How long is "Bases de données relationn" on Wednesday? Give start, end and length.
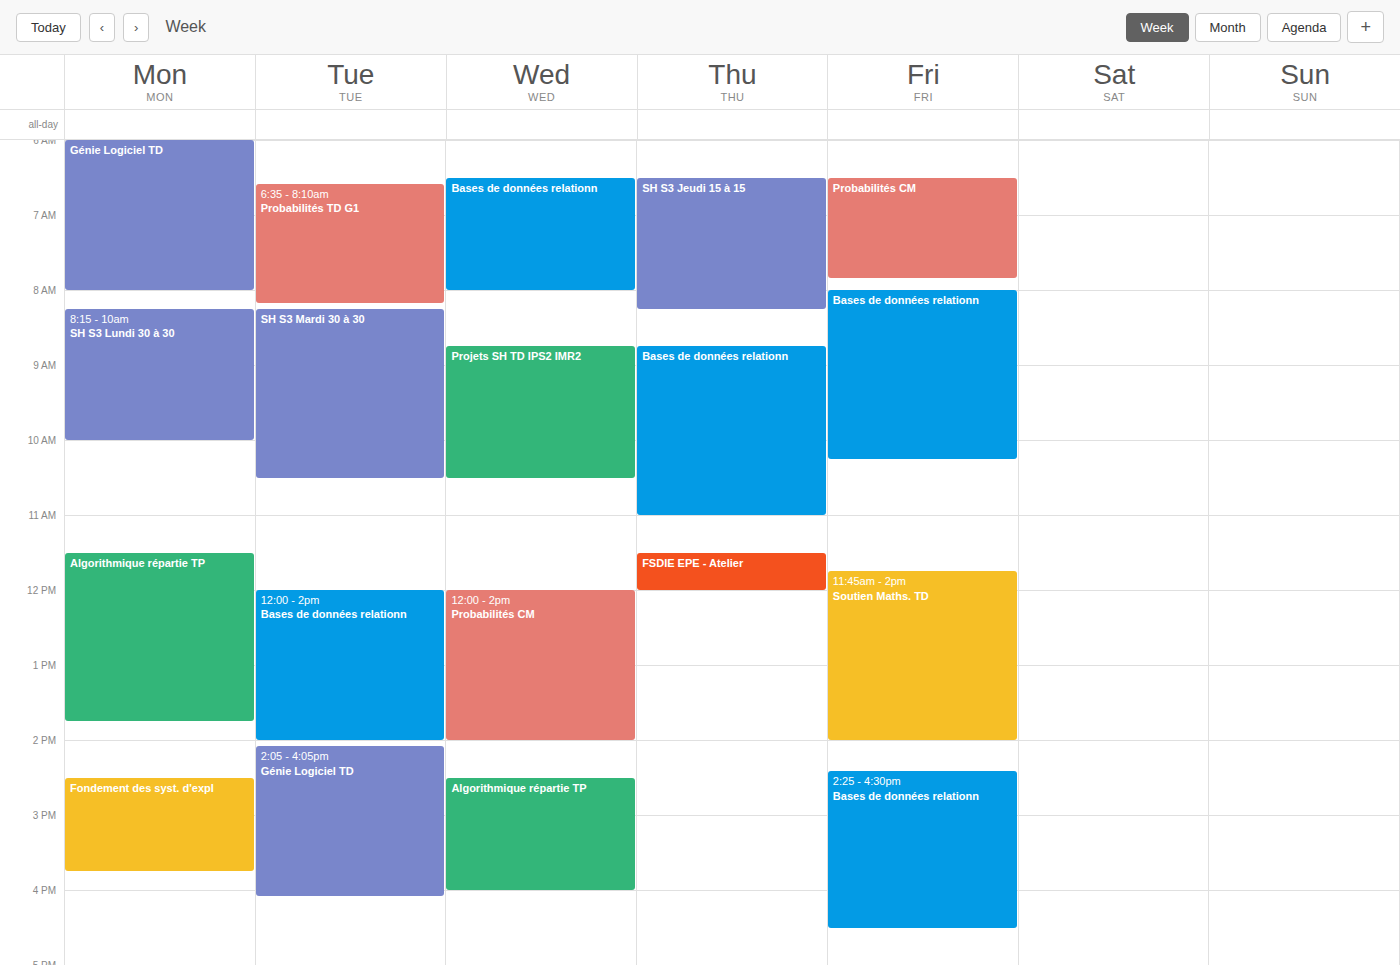
6:30 AM to 8:00 AM, 1 hour 30 minutes